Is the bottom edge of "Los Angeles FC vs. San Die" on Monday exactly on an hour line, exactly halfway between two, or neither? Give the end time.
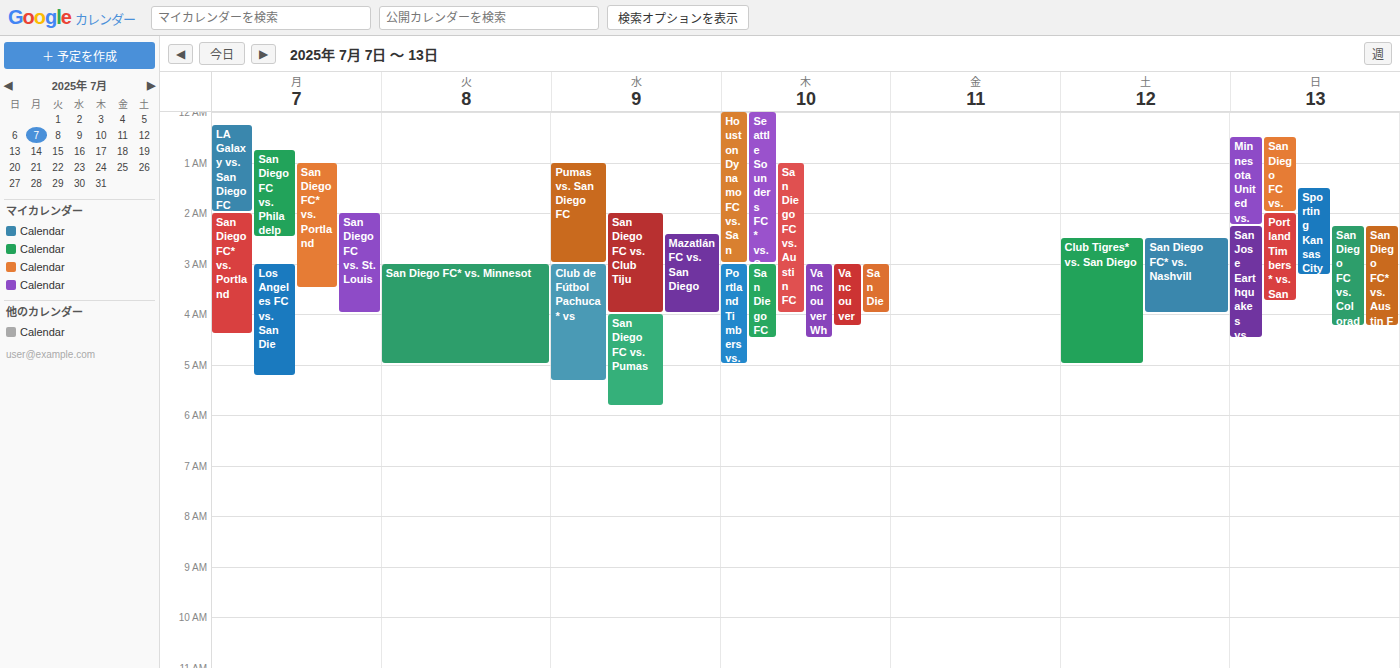
5:15 AM -- neither: a quarter of the way from the 5 AM line to the 6 AM line.